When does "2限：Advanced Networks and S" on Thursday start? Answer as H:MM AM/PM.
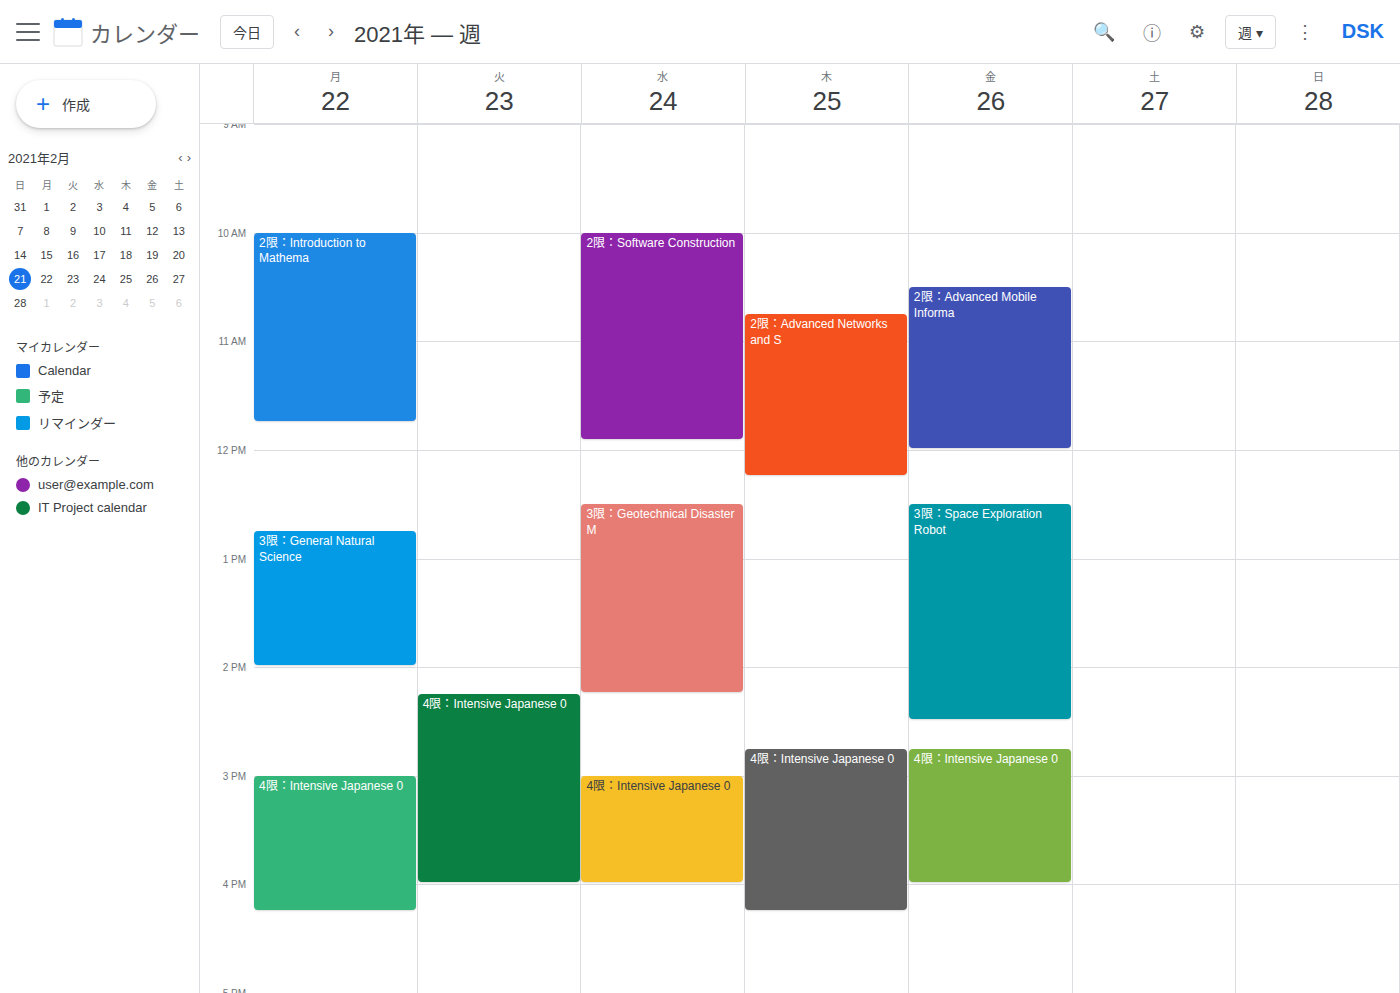
10:45 AM